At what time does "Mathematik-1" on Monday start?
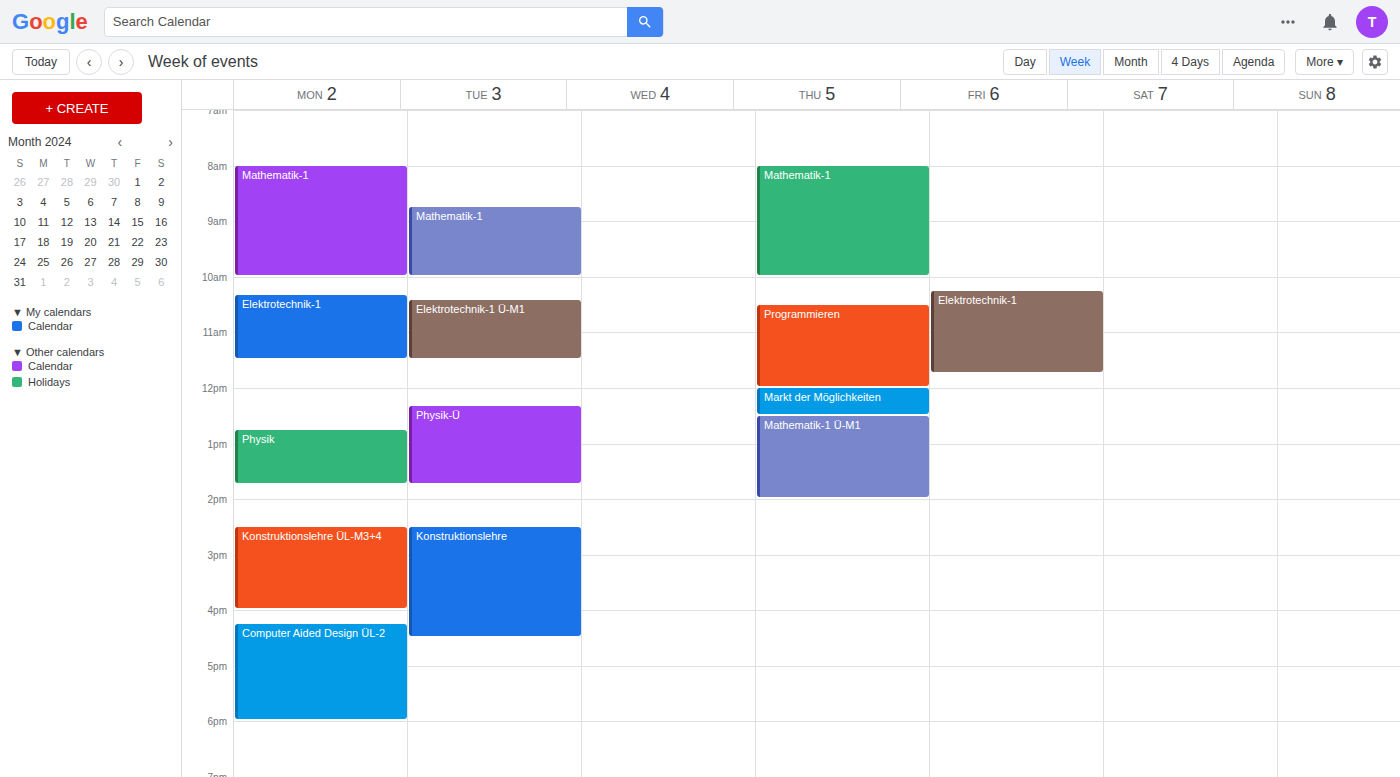
8:00 AM